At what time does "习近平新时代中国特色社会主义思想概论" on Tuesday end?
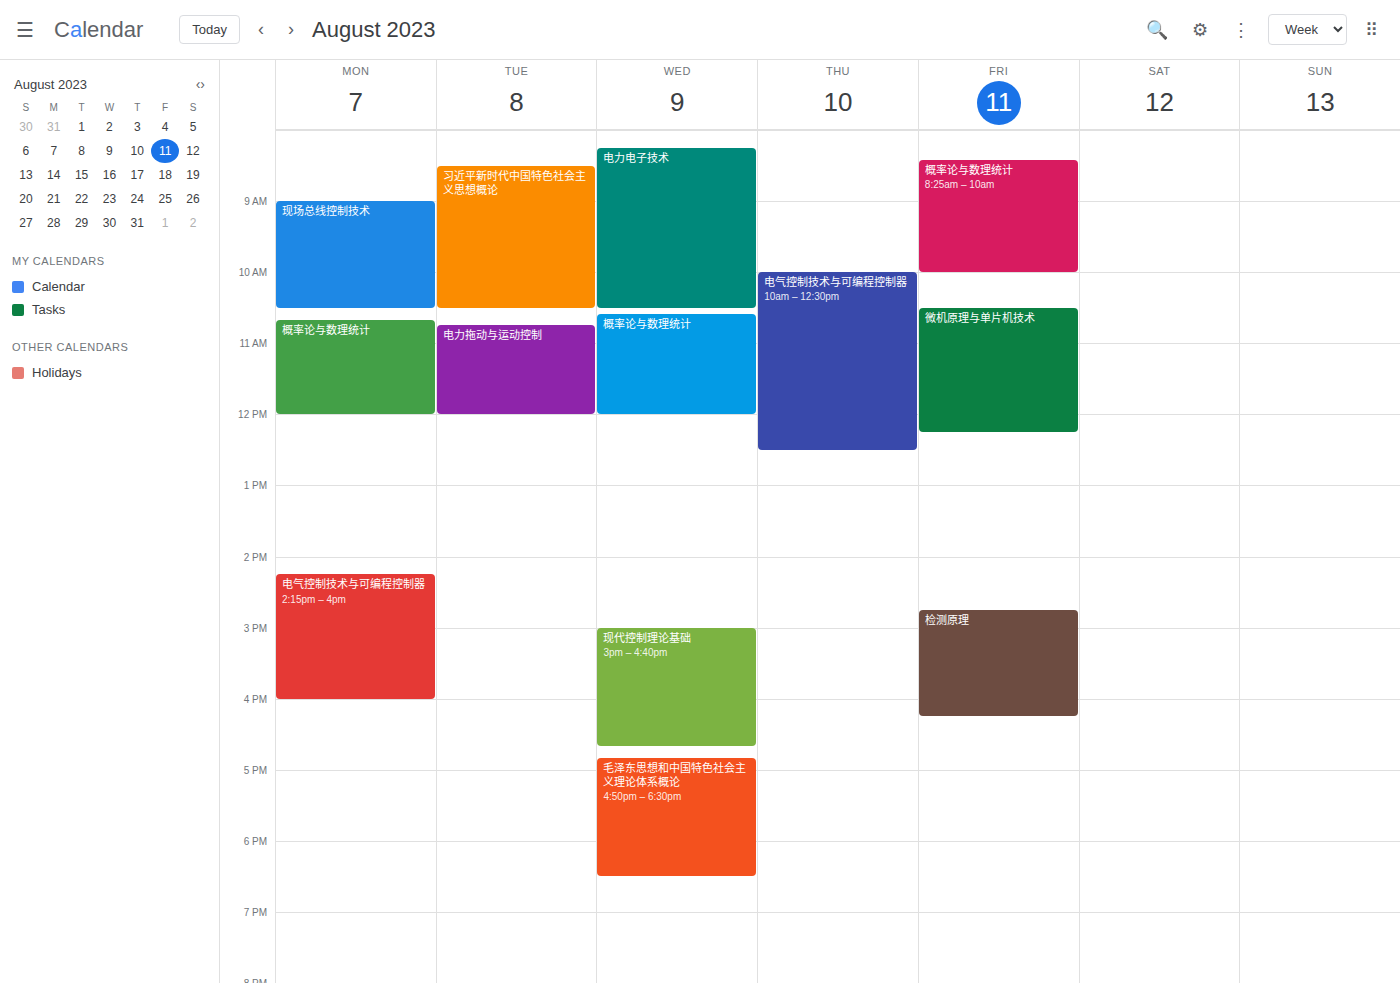
10:30 AM